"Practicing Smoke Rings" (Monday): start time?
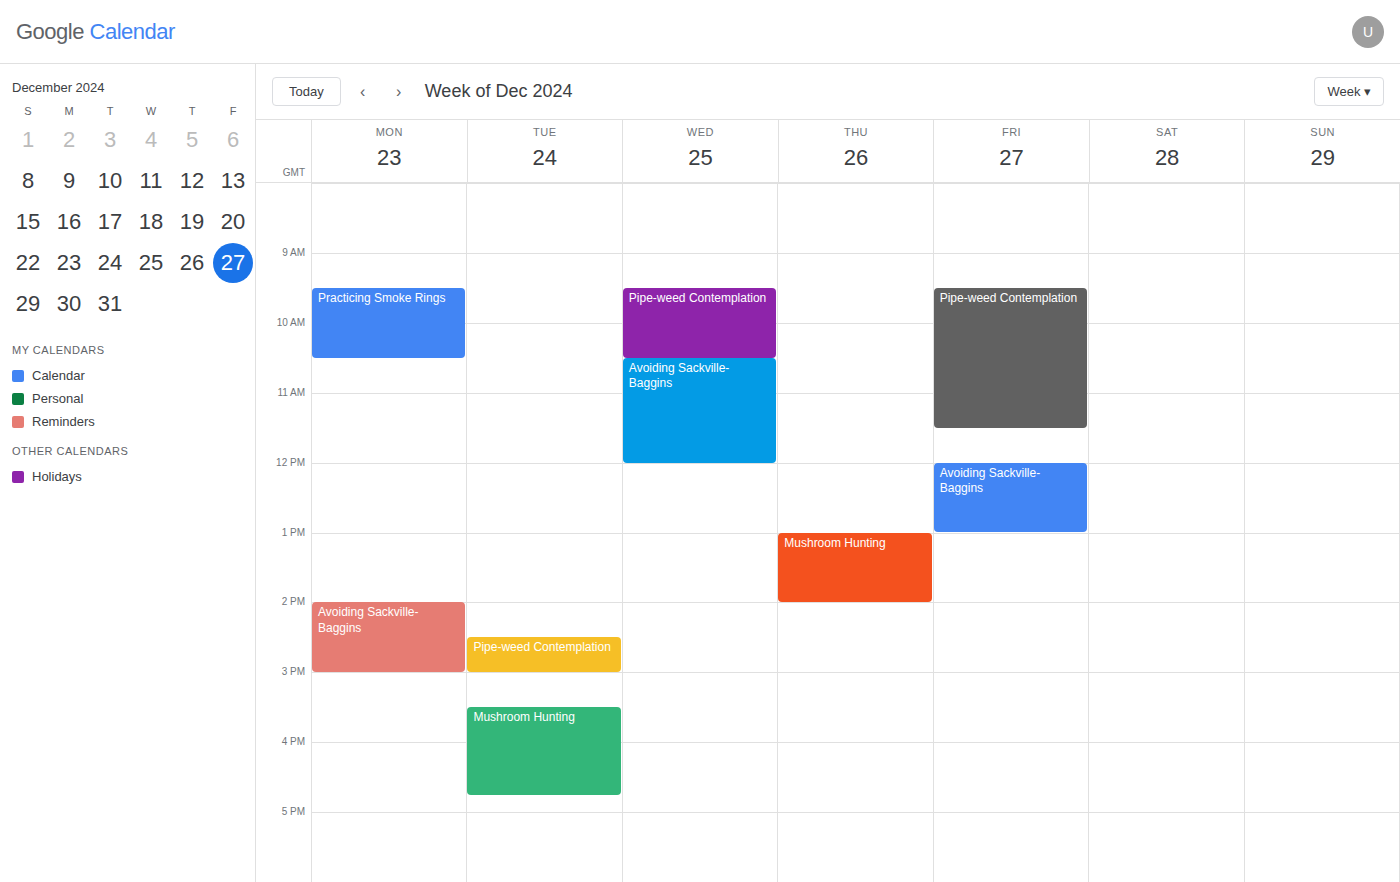
09:30